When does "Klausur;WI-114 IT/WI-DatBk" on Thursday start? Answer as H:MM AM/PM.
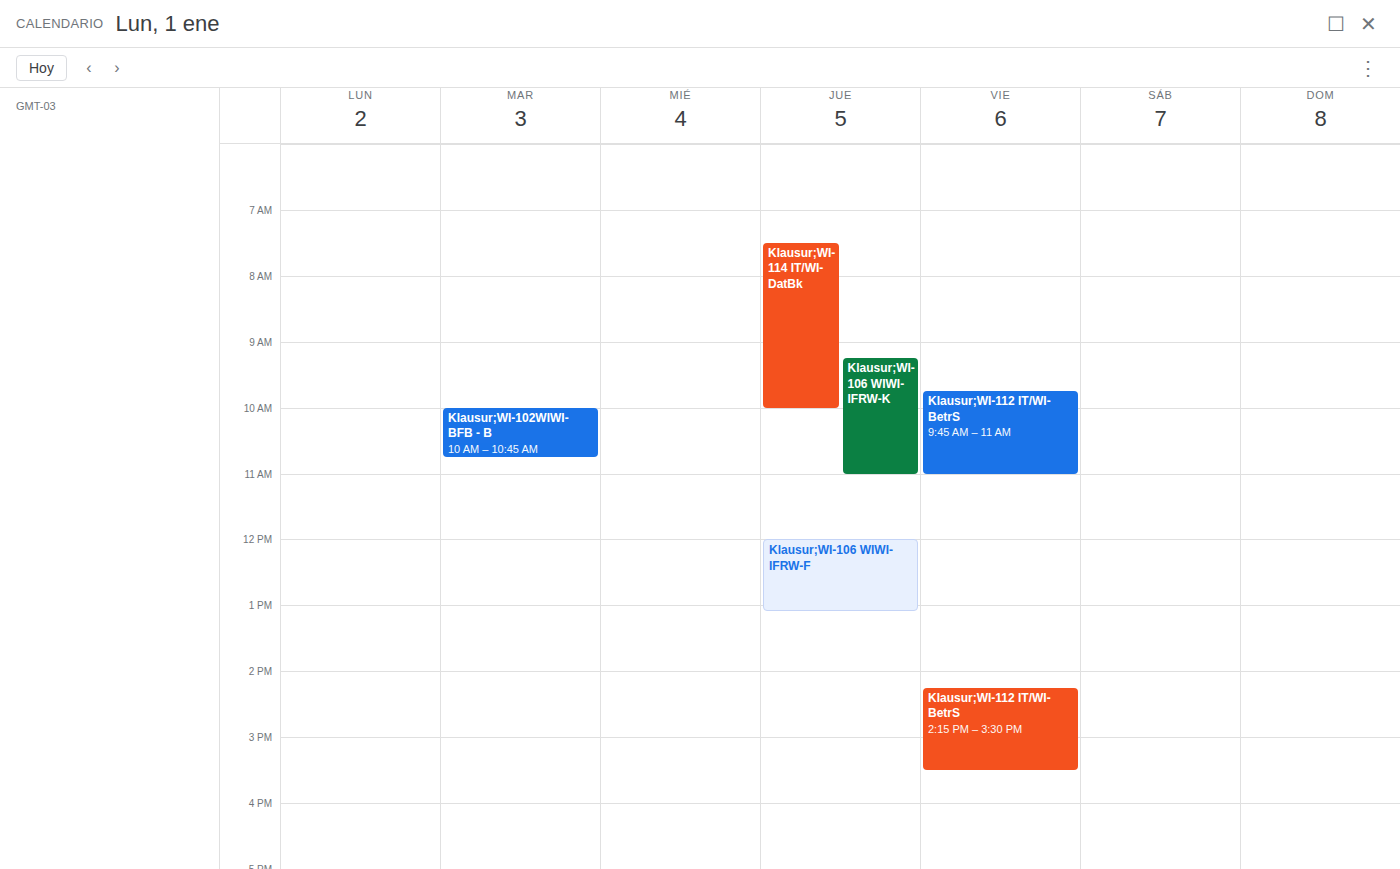
7:30 AM